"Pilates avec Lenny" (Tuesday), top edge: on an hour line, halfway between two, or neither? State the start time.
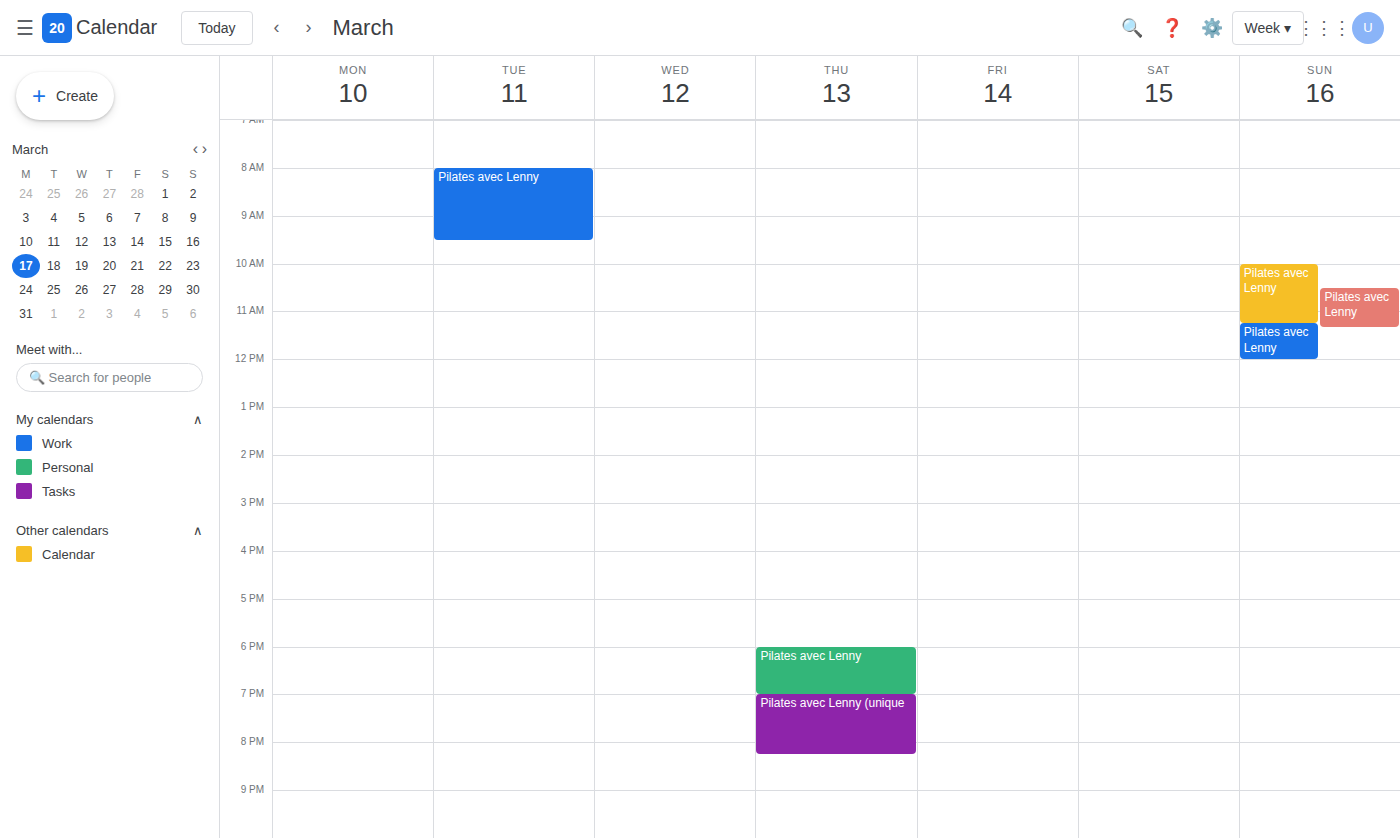
08:00 -- exactly on the 08:00 line.